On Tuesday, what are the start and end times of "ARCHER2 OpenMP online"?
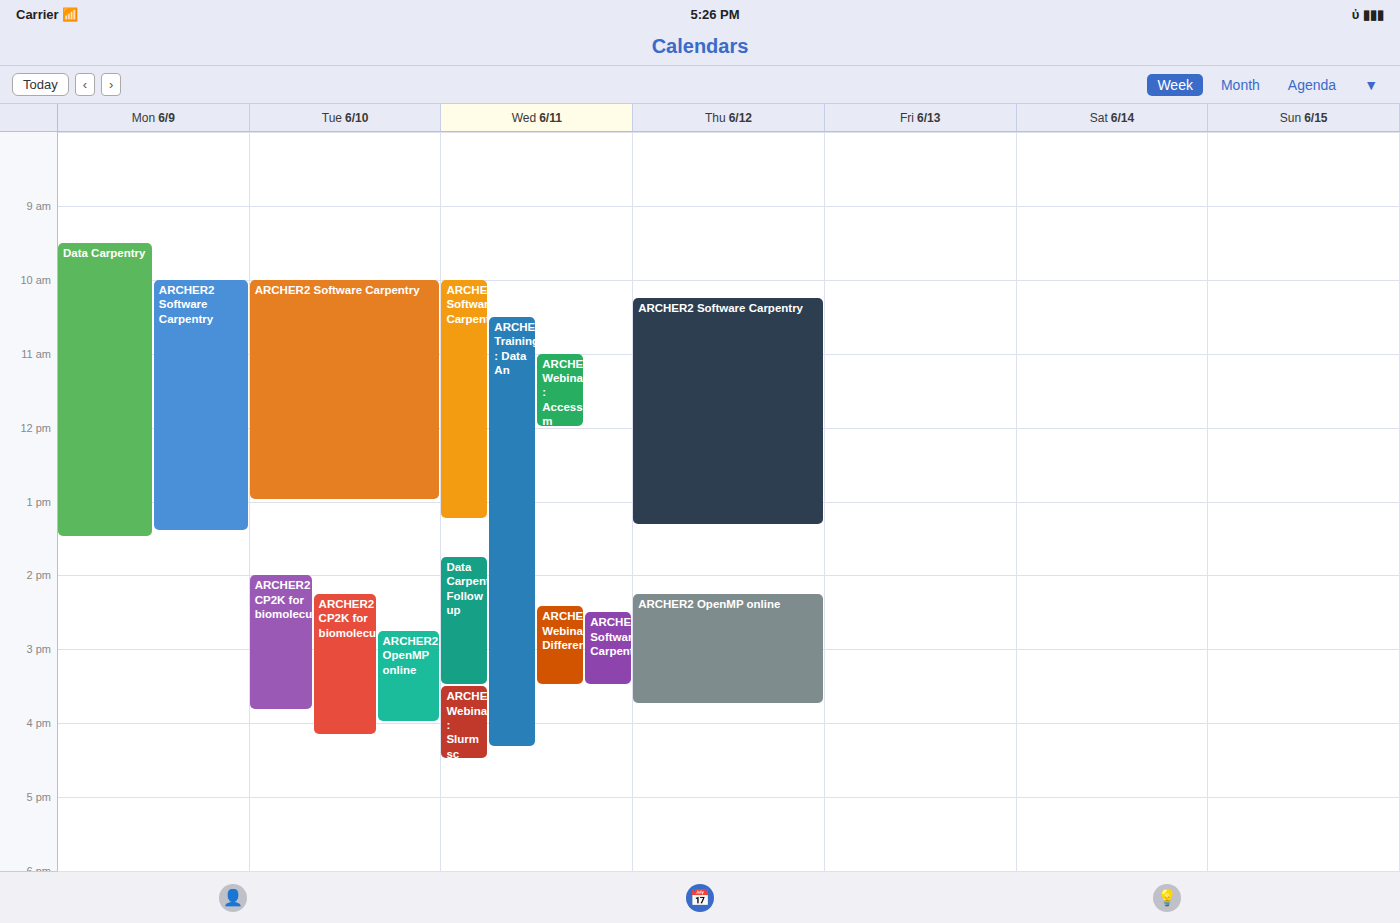
2:45 PM to 4:00 PM